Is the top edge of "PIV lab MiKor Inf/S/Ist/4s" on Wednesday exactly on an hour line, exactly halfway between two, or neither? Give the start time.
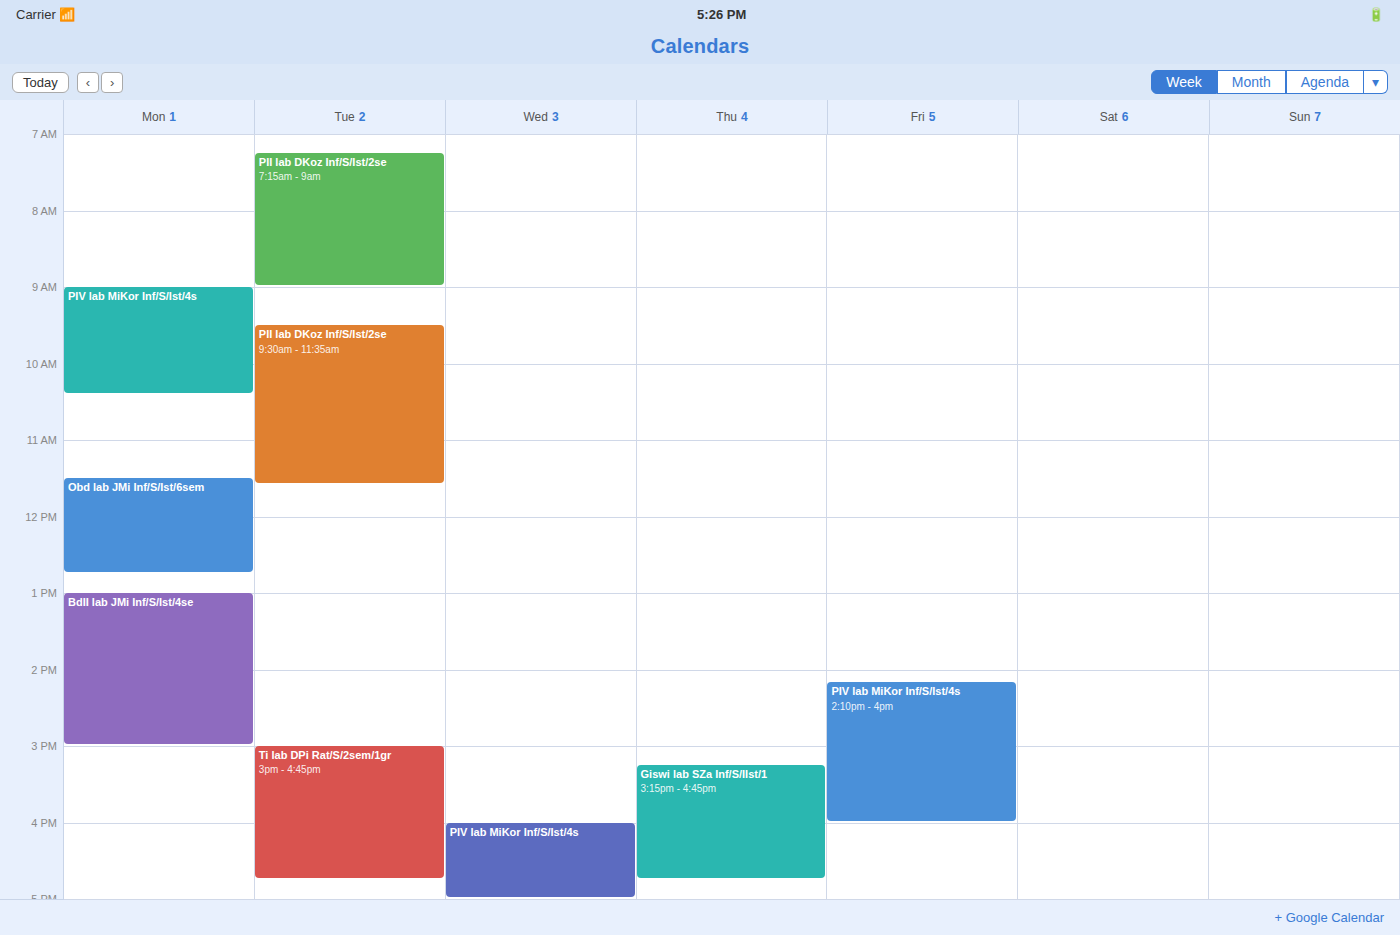
4:00 PM -- exactly on the 4 PM line.